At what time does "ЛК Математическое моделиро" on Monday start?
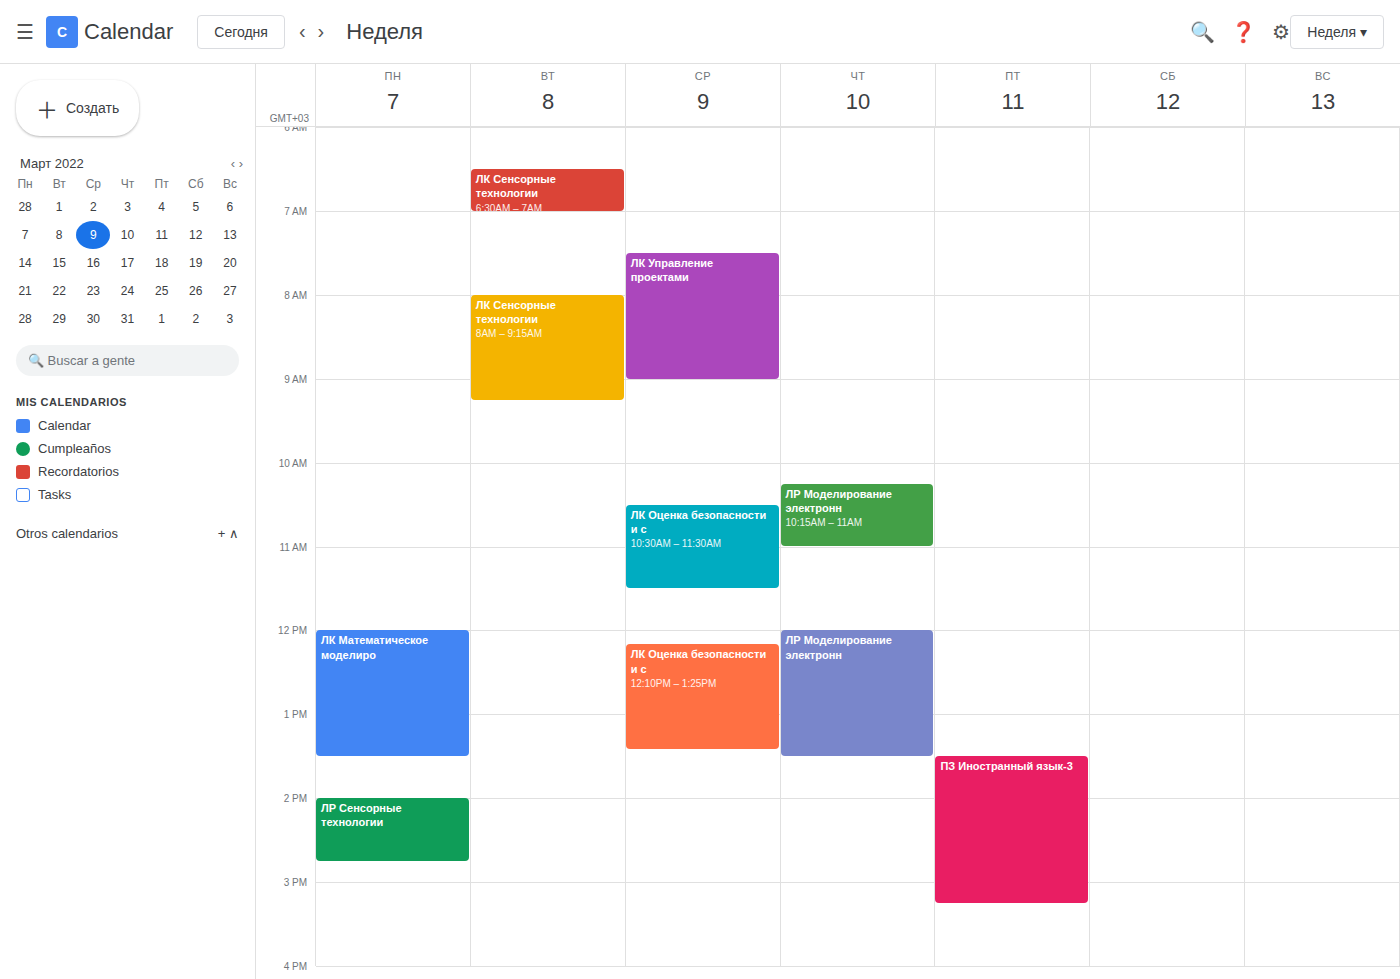
12:00 PM